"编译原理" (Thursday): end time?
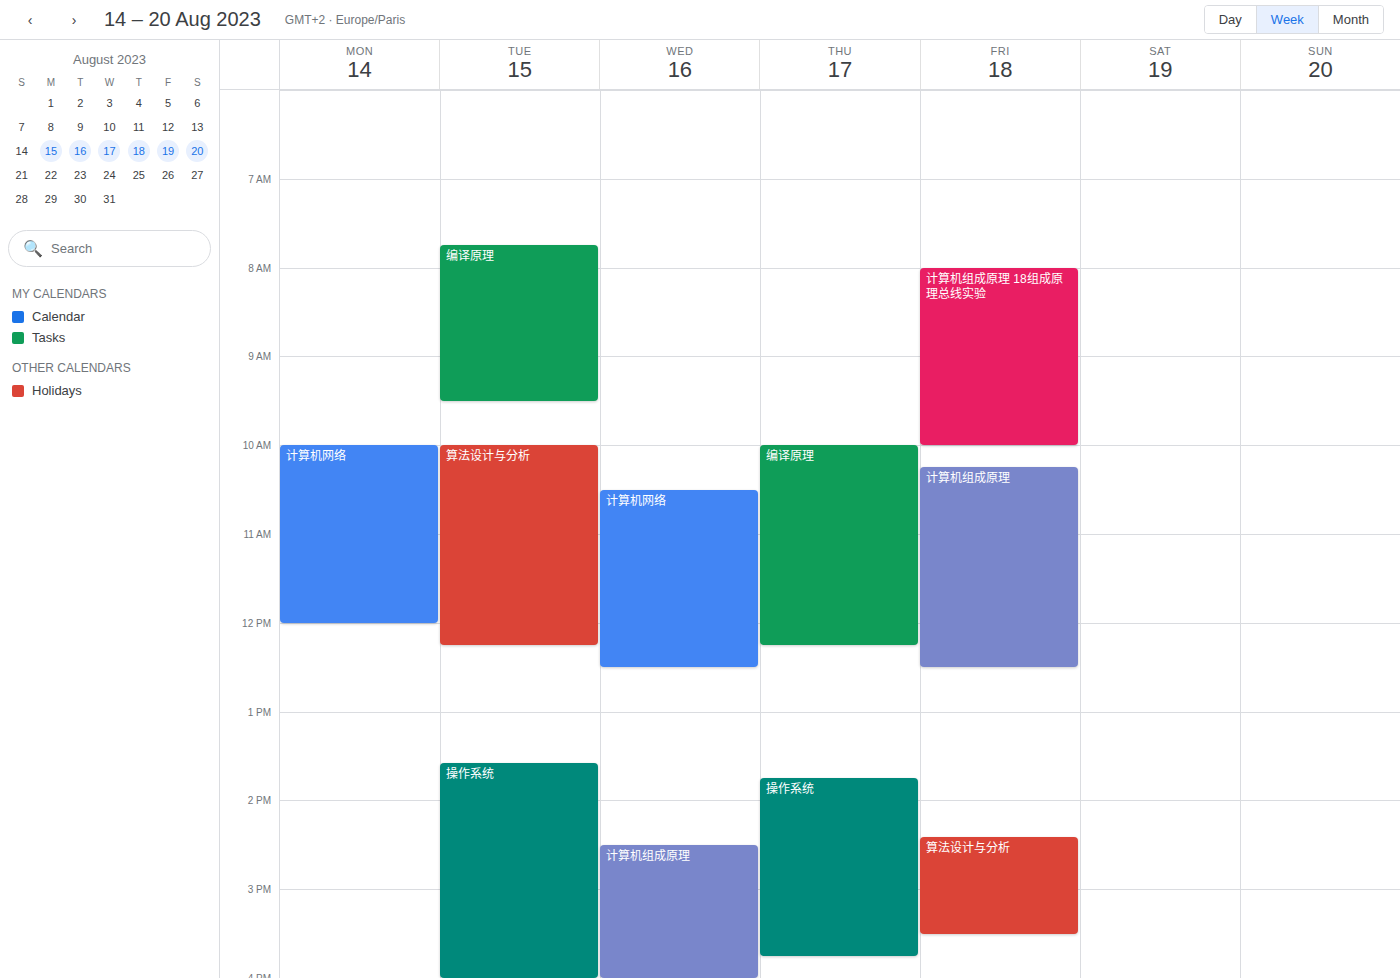
12:15 PM